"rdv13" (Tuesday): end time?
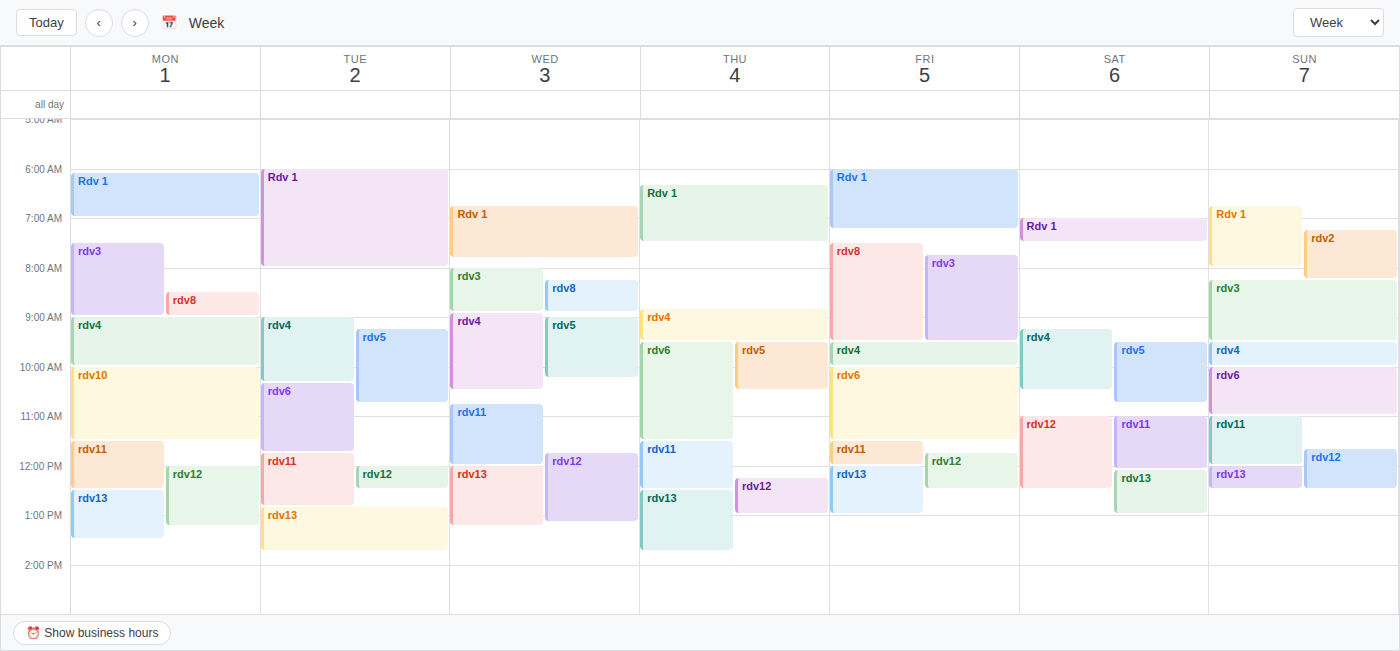
1:45 PM